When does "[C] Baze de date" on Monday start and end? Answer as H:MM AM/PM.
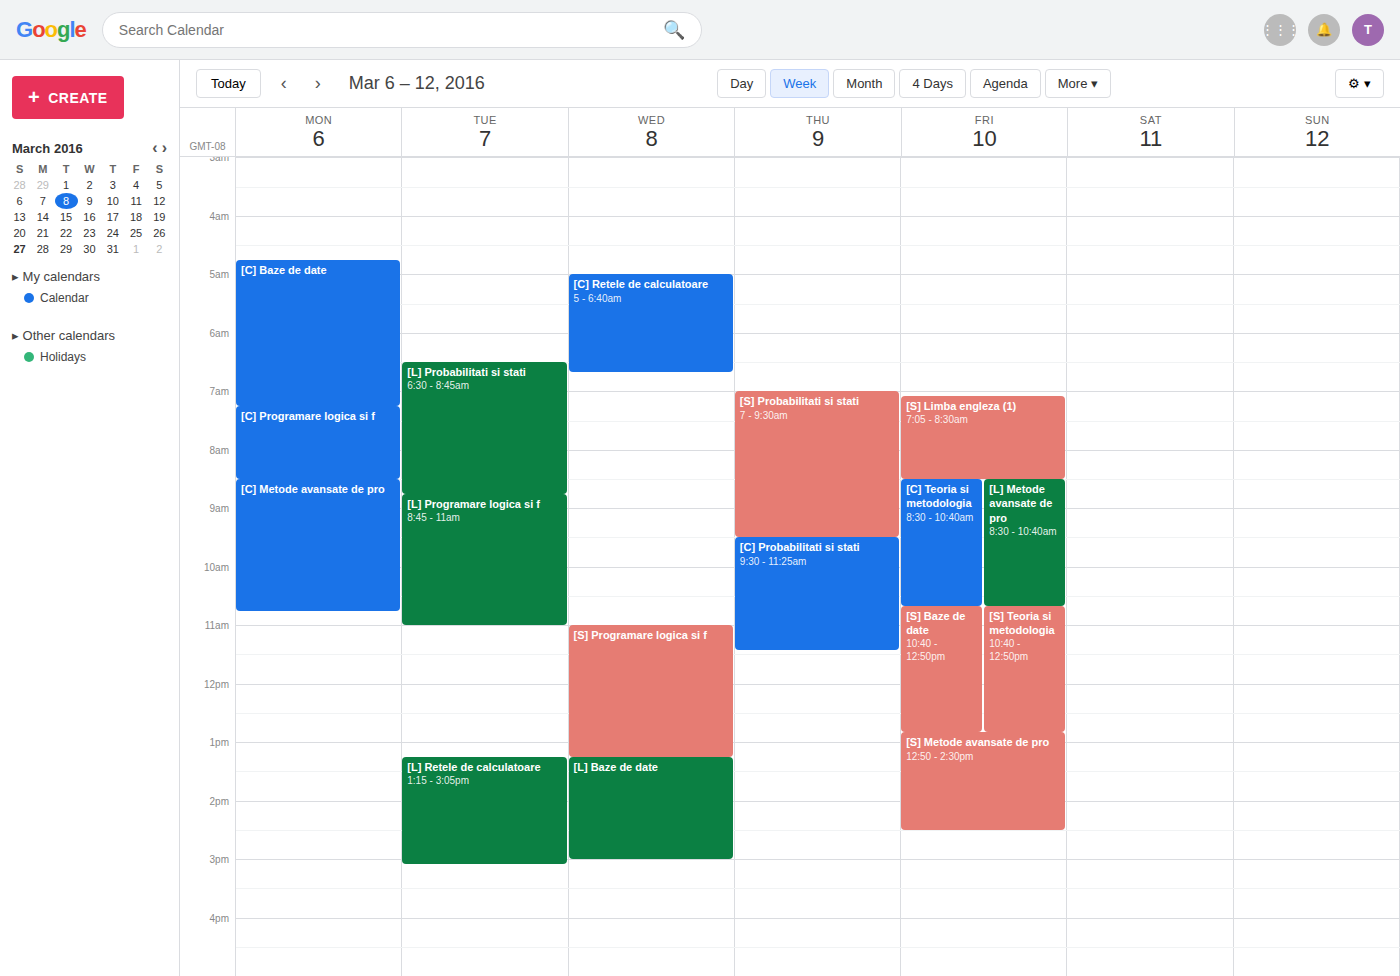
4:45 AM to 7:15 AM